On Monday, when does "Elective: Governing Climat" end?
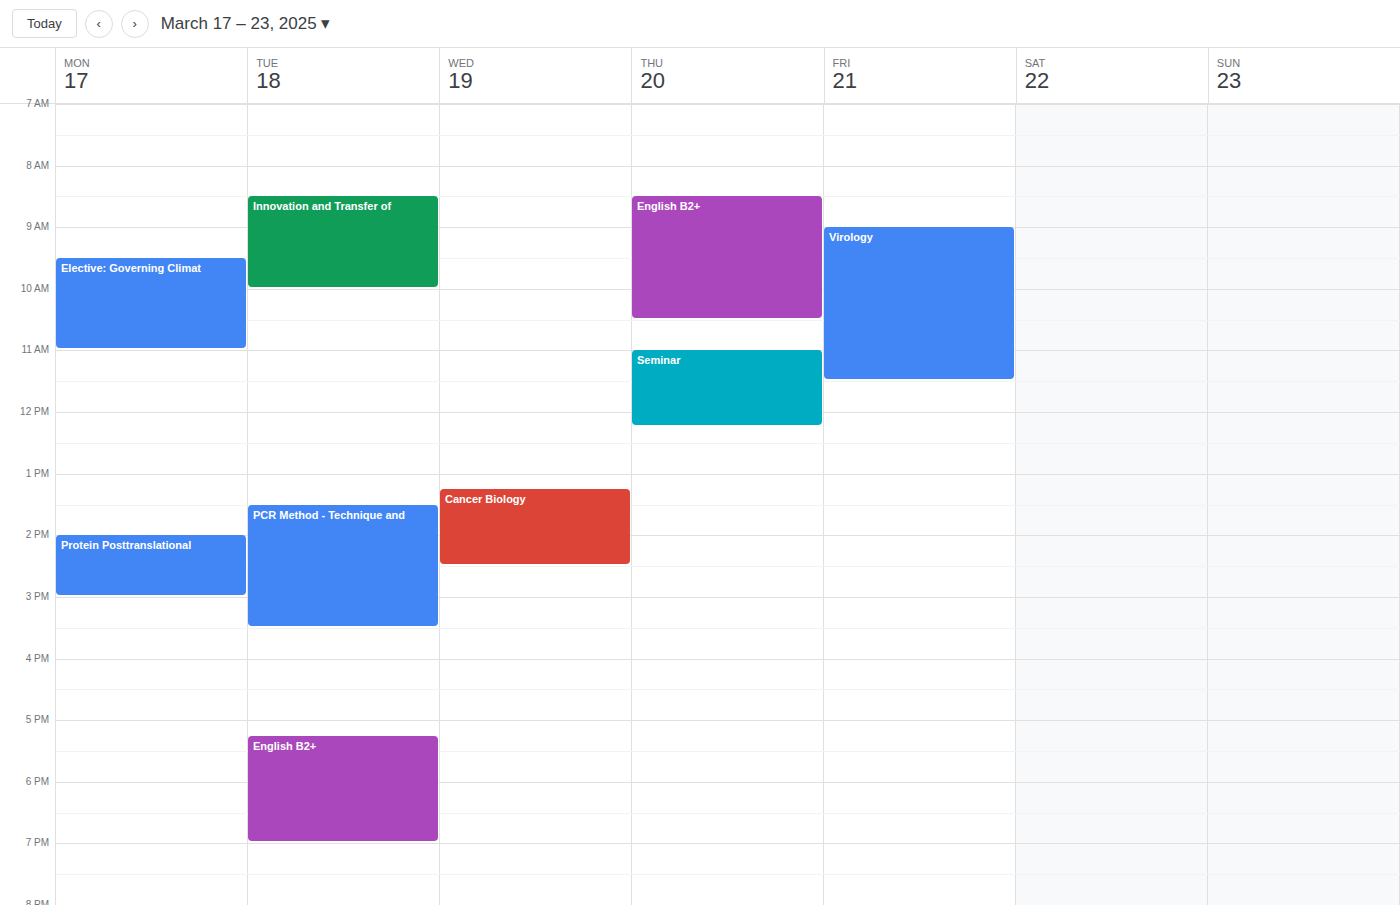
11:00